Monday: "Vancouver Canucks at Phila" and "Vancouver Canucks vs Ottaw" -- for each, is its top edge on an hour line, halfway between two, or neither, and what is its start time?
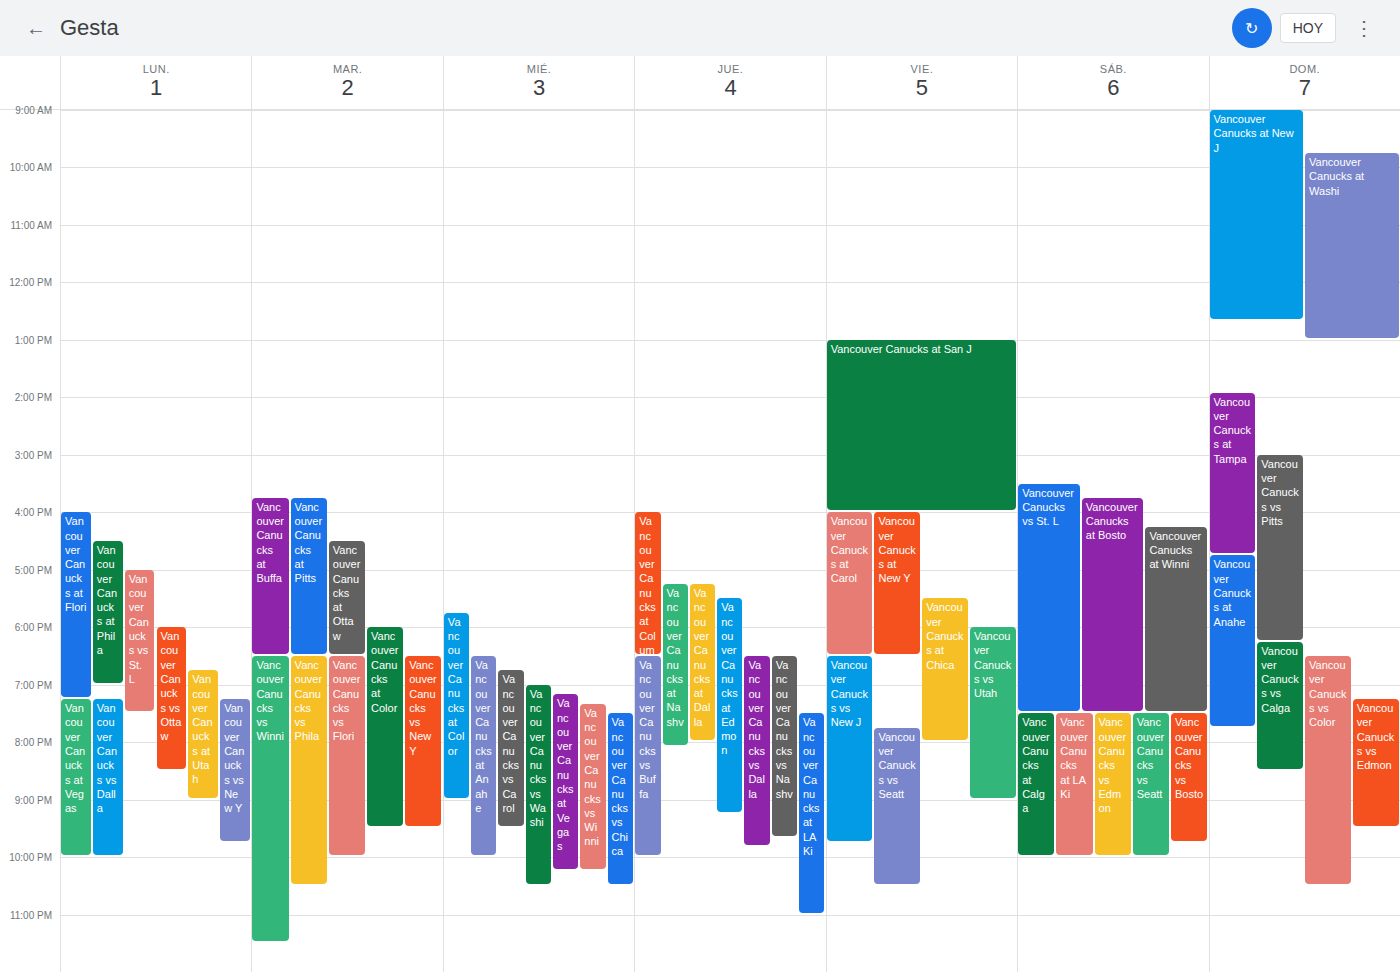
"Vancouver Canucks at Phila": 4:30 PM, halfway between the 4 PM and 5 PM lines. "Vancouver Canucks vs Ottaw": 6:00 PM, exactly on the 6 PM line.